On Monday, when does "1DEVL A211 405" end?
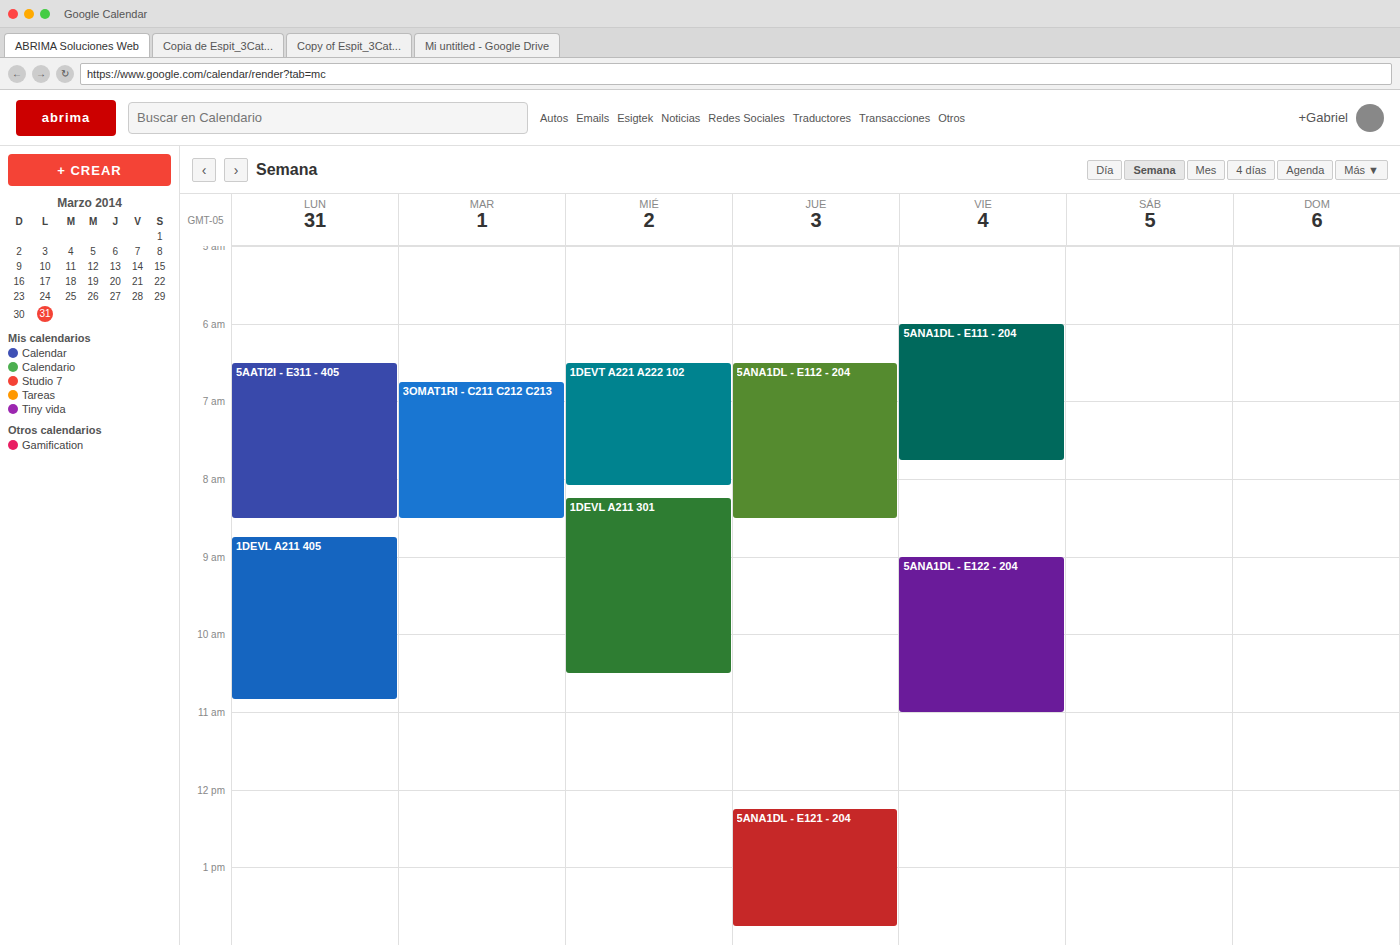
10:50 AM